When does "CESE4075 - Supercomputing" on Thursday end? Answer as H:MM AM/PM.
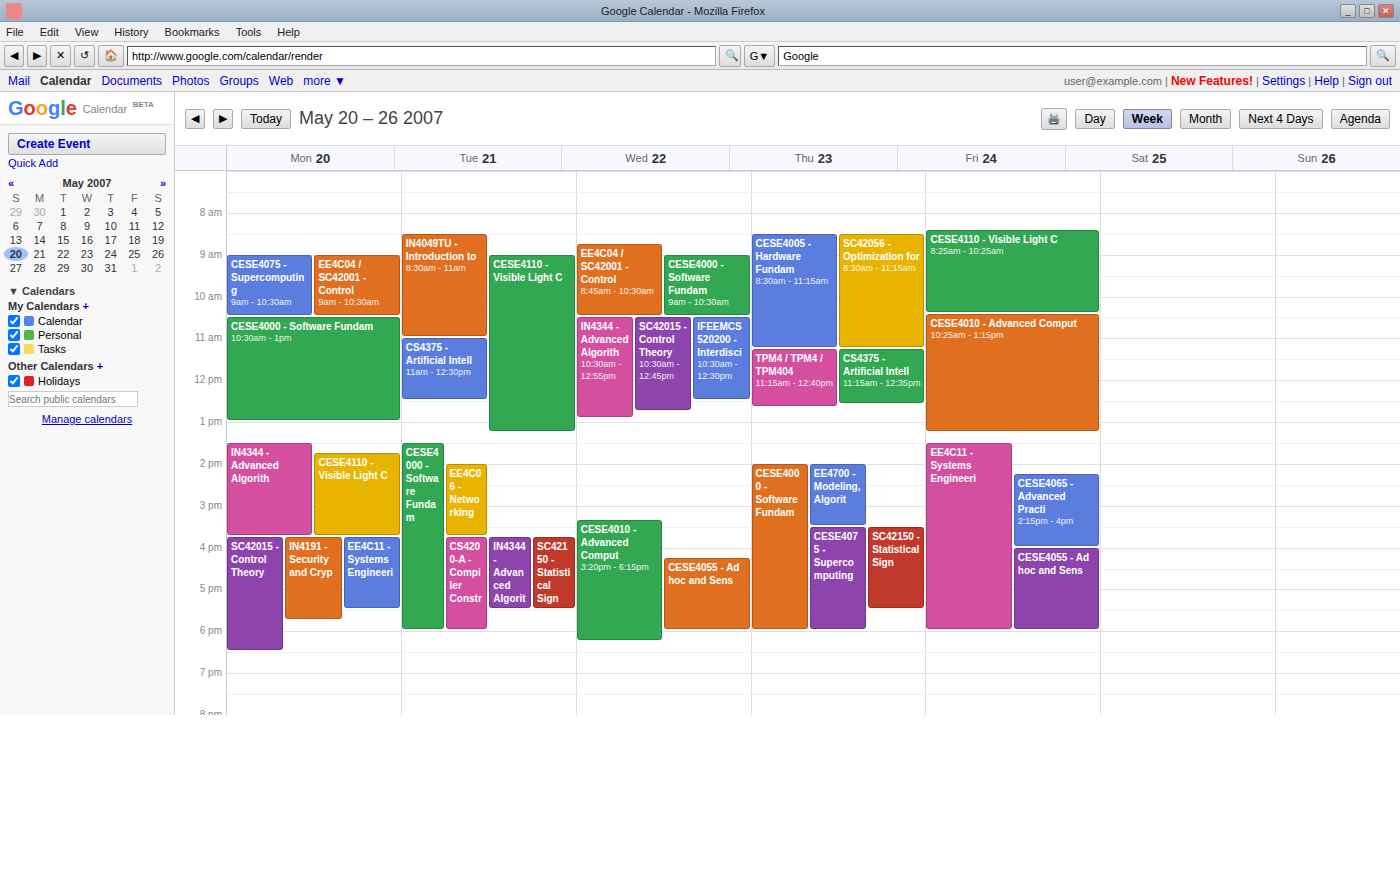
6:00 PM